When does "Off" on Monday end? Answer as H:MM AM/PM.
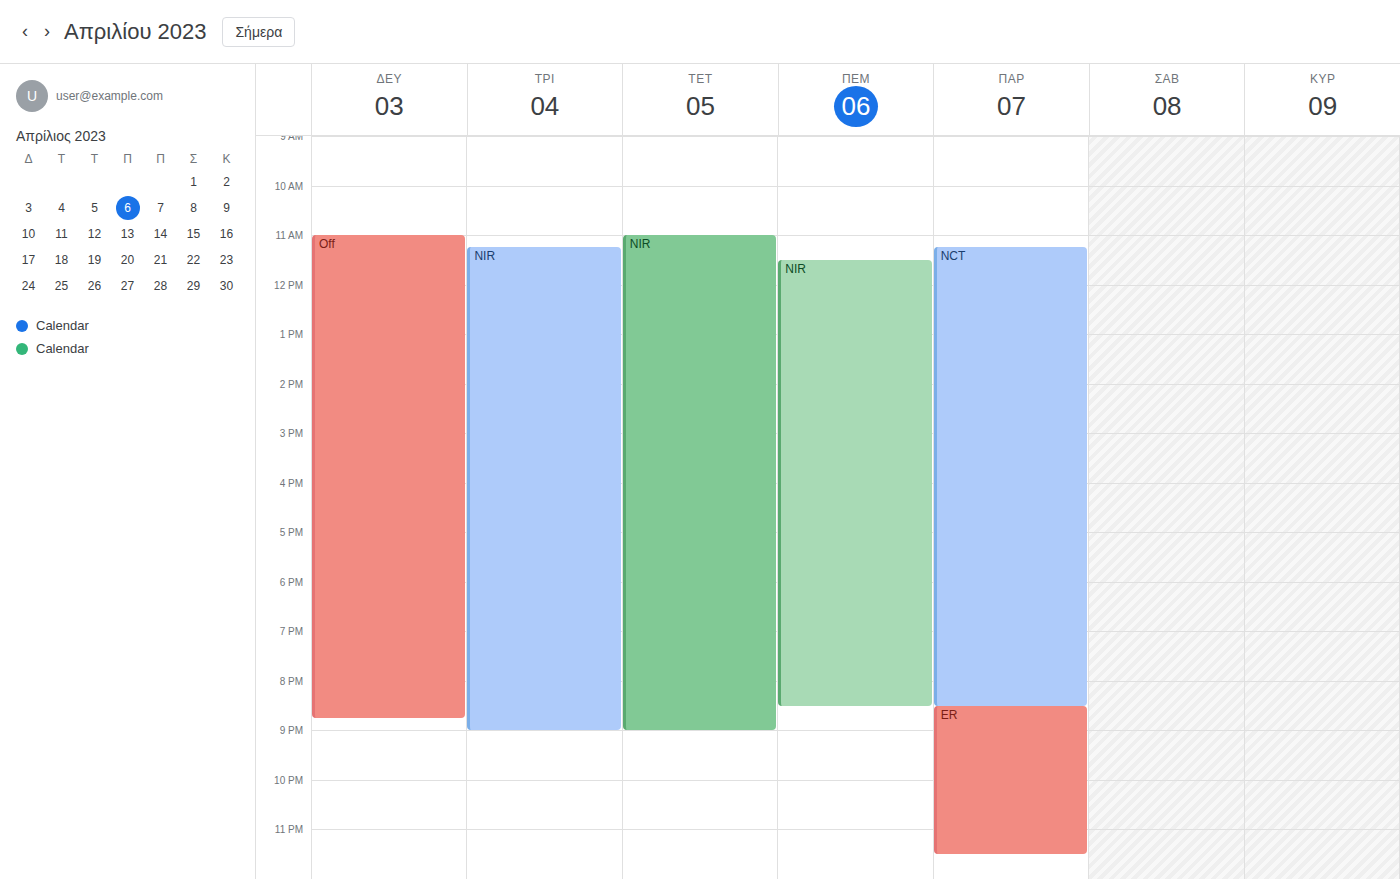
8:45 PM